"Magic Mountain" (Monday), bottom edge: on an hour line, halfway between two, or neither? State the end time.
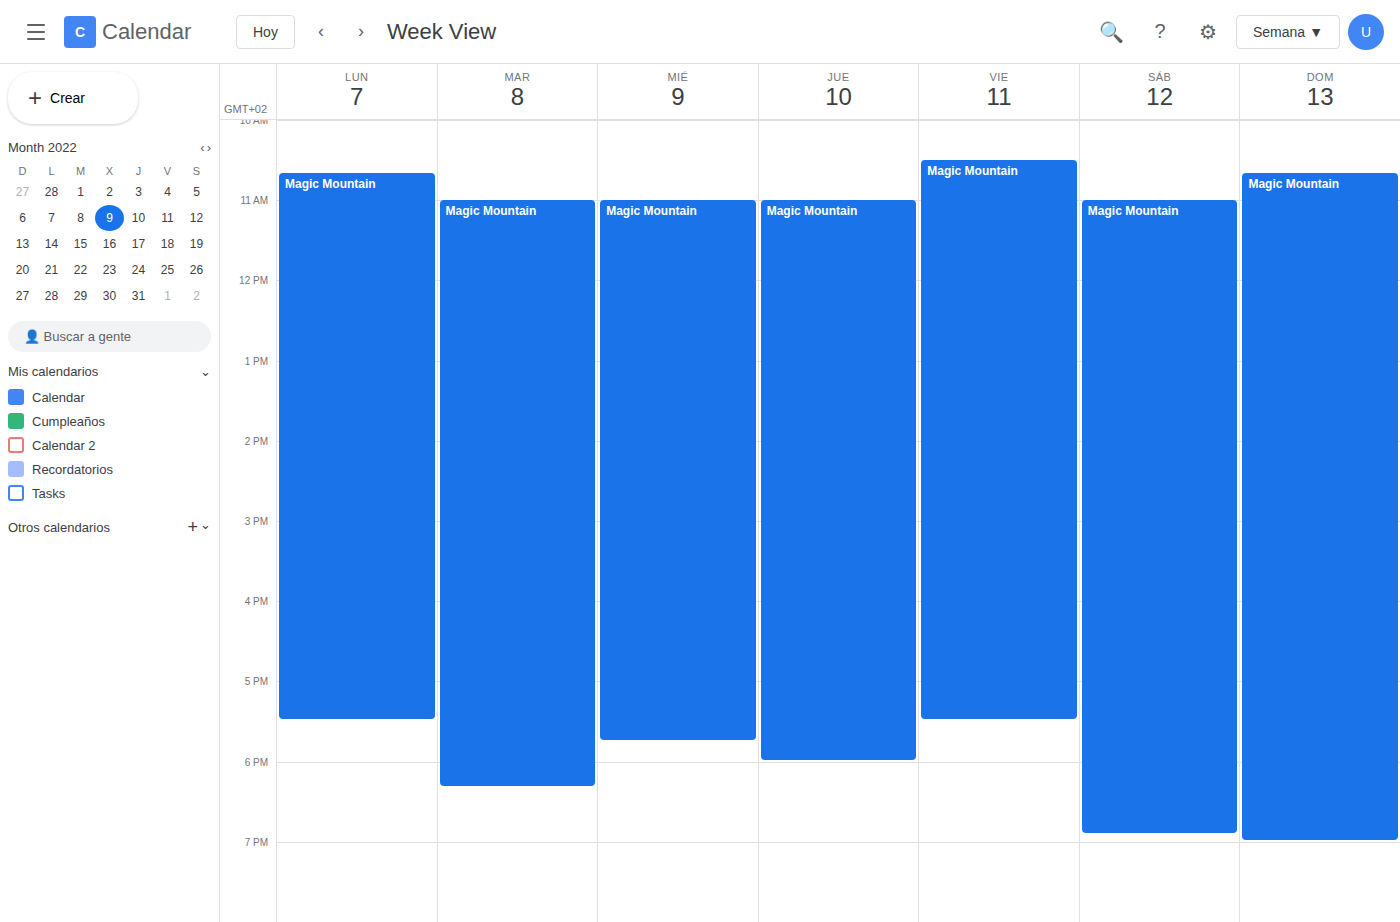
5:30 PM -- halfway between the 5 PM and 6 PM lines.